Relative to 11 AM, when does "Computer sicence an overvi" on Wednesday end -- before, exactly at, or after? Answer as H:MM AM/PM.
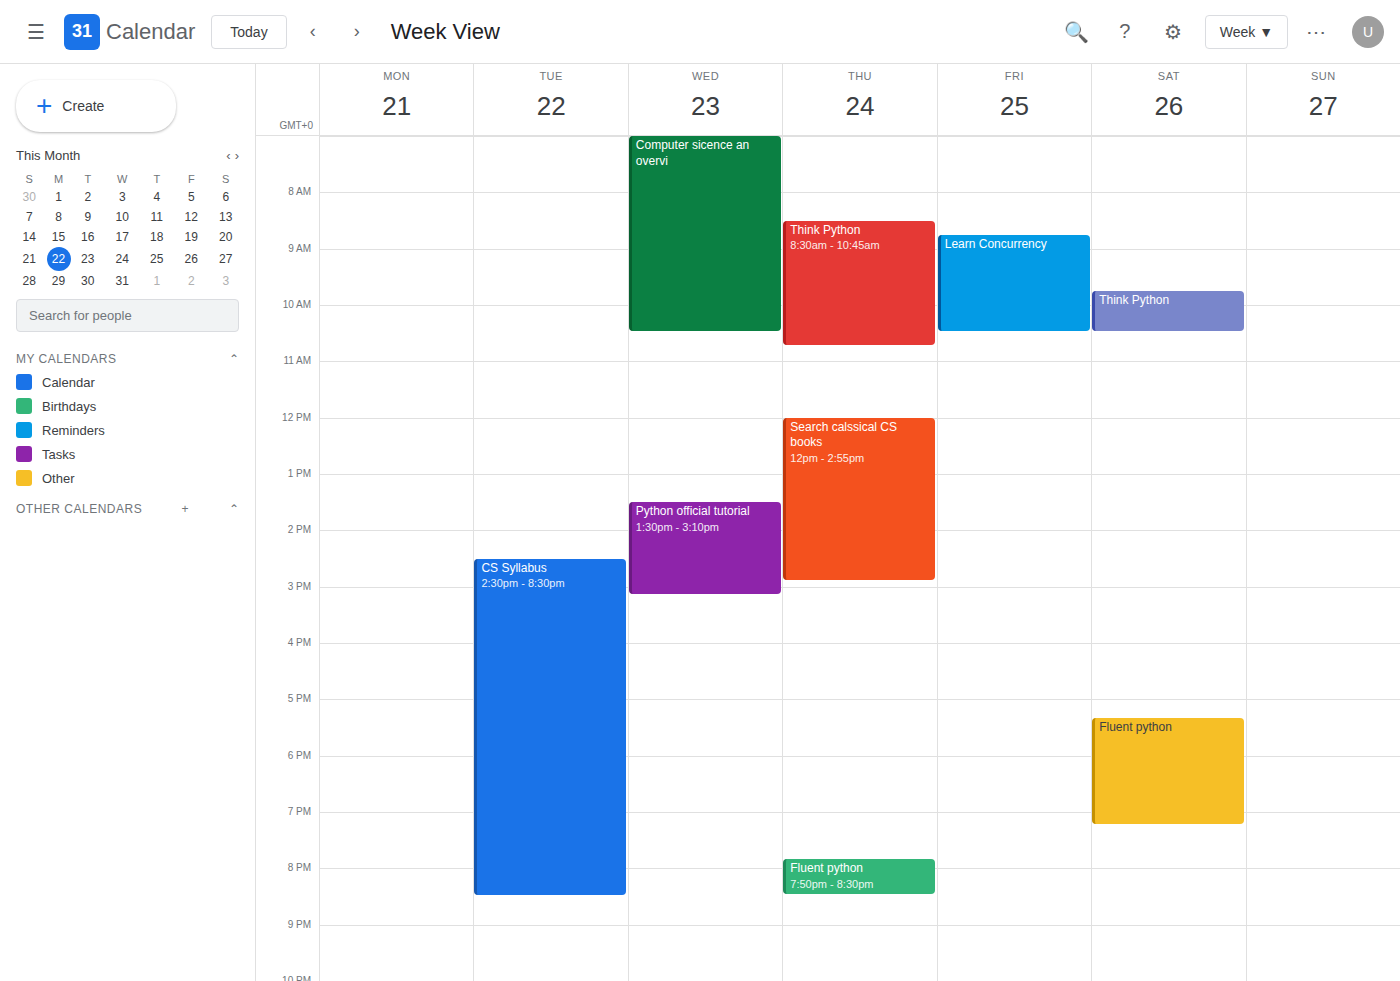
10:30 AM -- before 11 AM, 30 minutes above the 11 AM line.